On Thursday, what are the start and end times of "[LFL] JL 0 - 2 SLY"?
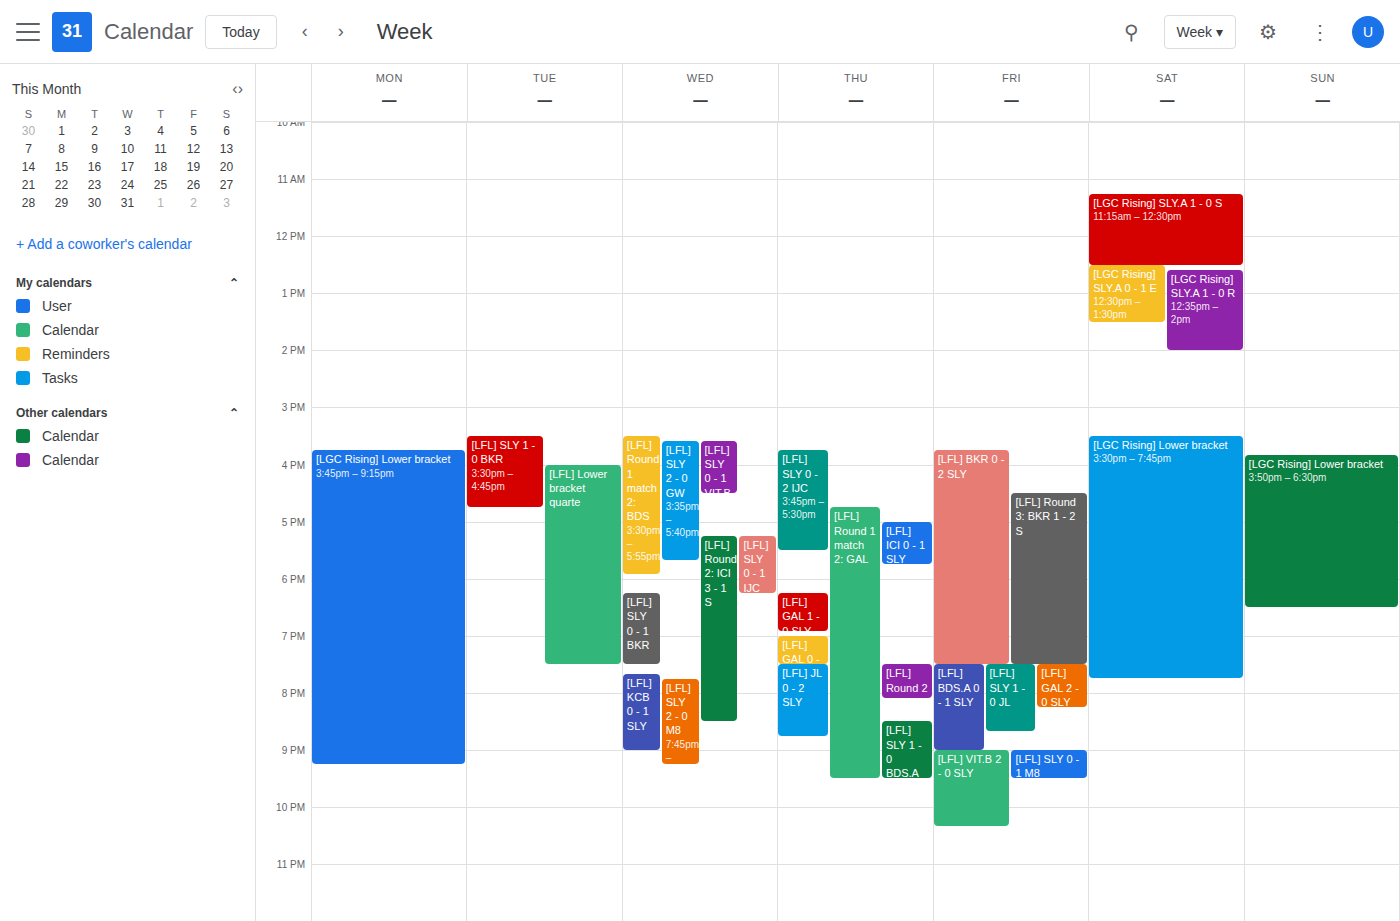
7:30 PM to 8:45 PM